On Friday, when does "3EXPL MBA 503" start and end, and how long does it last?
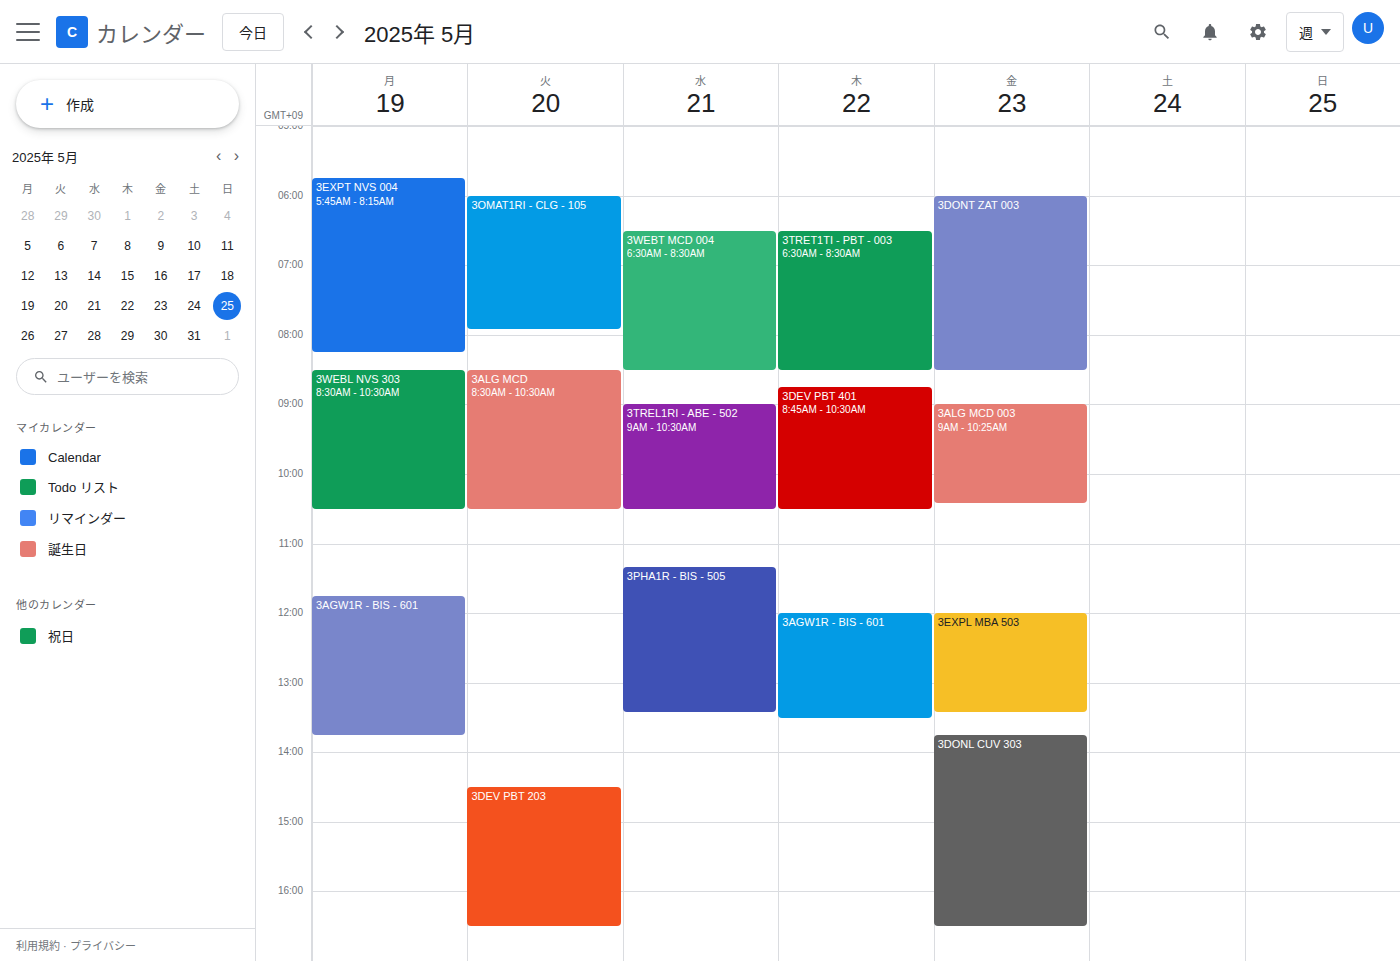
12:00 PM to 1:25 PM, 1 hour 25 minutes